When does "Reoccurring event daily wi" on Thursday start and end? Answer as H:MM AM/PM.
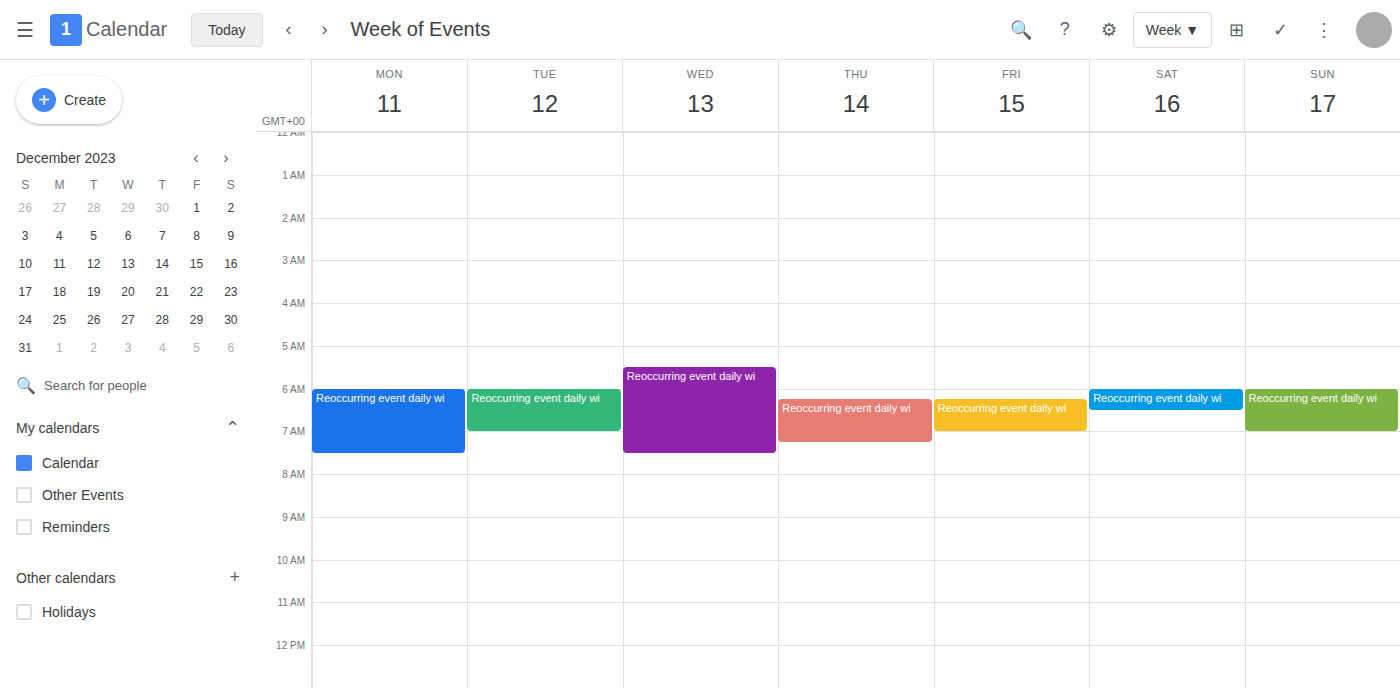
6:15 AM to 7:15 AM